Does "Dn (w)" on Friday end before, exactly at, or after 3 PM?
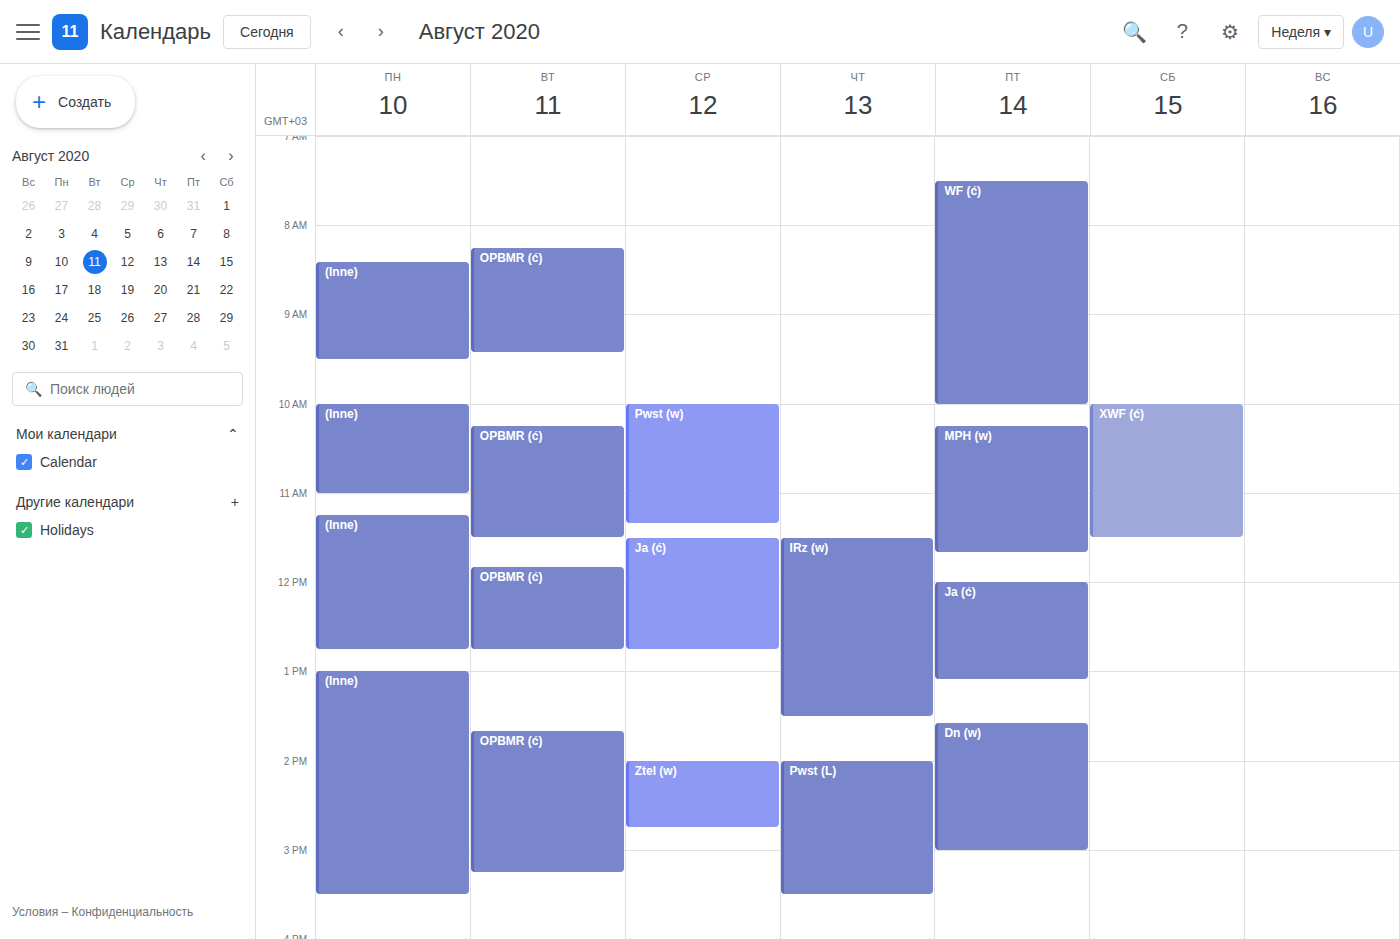
3:00 PM -- exactly at 3 PM, on the 3 PM line.